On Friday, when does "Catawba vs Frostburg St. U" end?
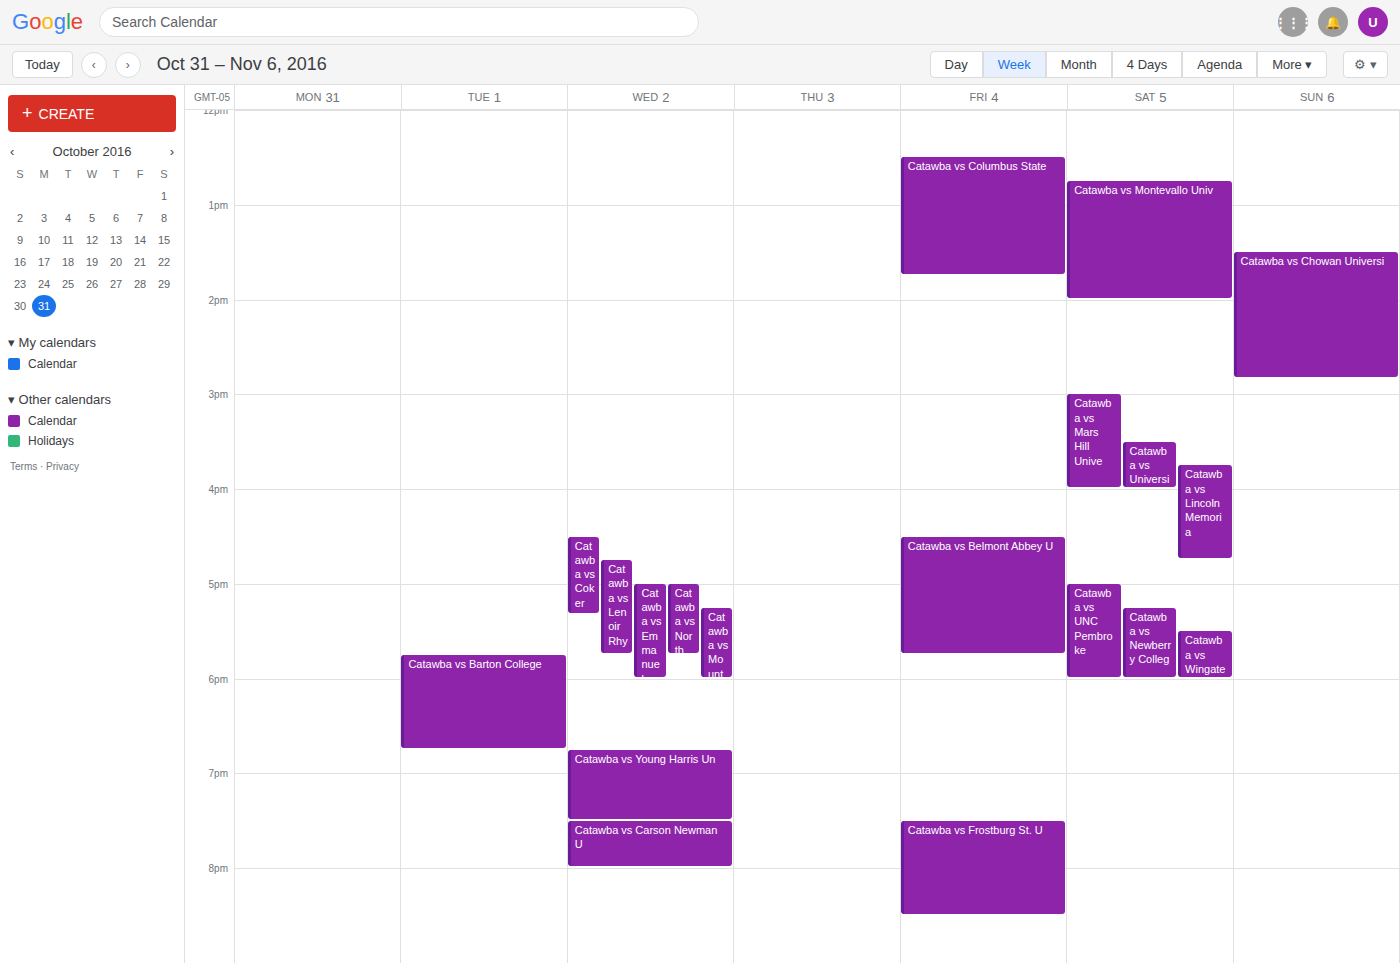
8:30 PM